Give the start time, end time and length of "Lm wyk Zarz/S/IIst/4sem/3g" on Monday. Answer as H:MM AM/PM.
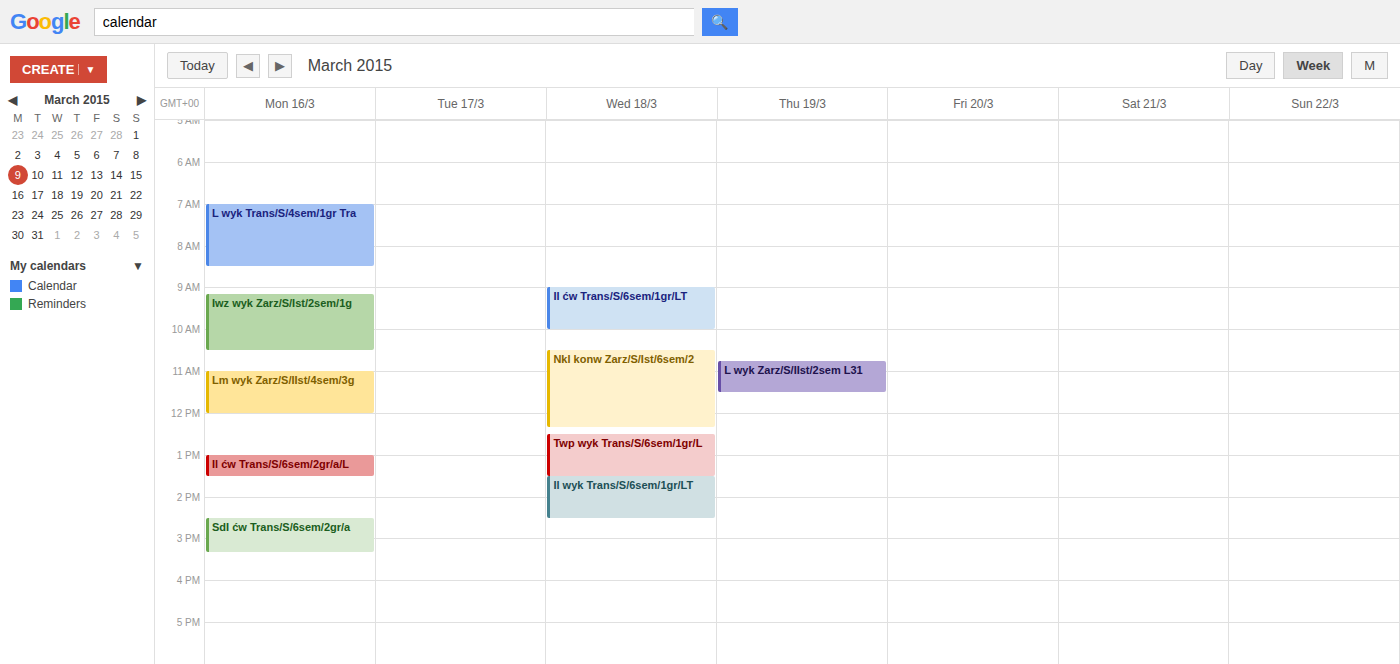
11:00 AM to 12:00 PM, 1 hour